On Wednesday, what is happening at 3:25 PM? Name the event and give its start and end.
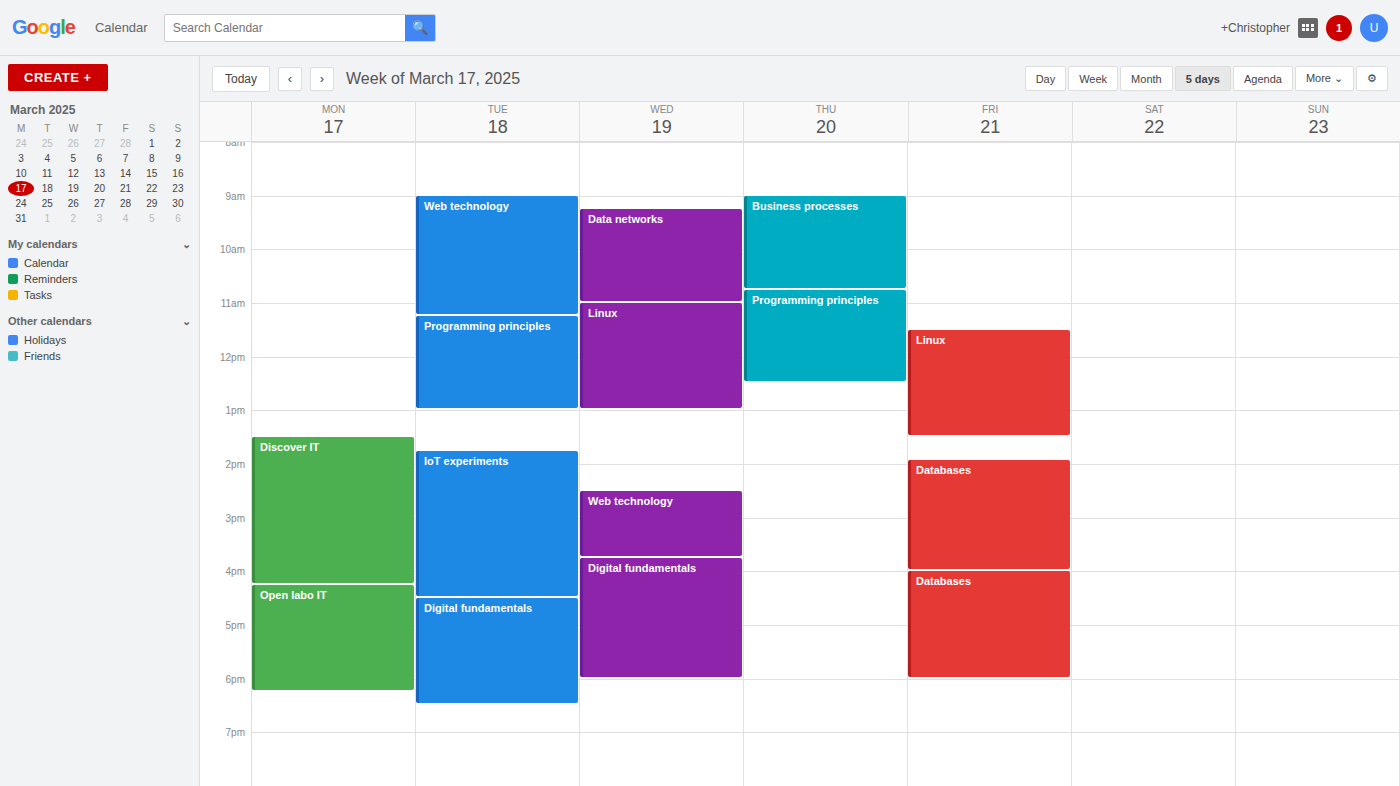
"Web technology", 2:30 PM to 3:45 PM